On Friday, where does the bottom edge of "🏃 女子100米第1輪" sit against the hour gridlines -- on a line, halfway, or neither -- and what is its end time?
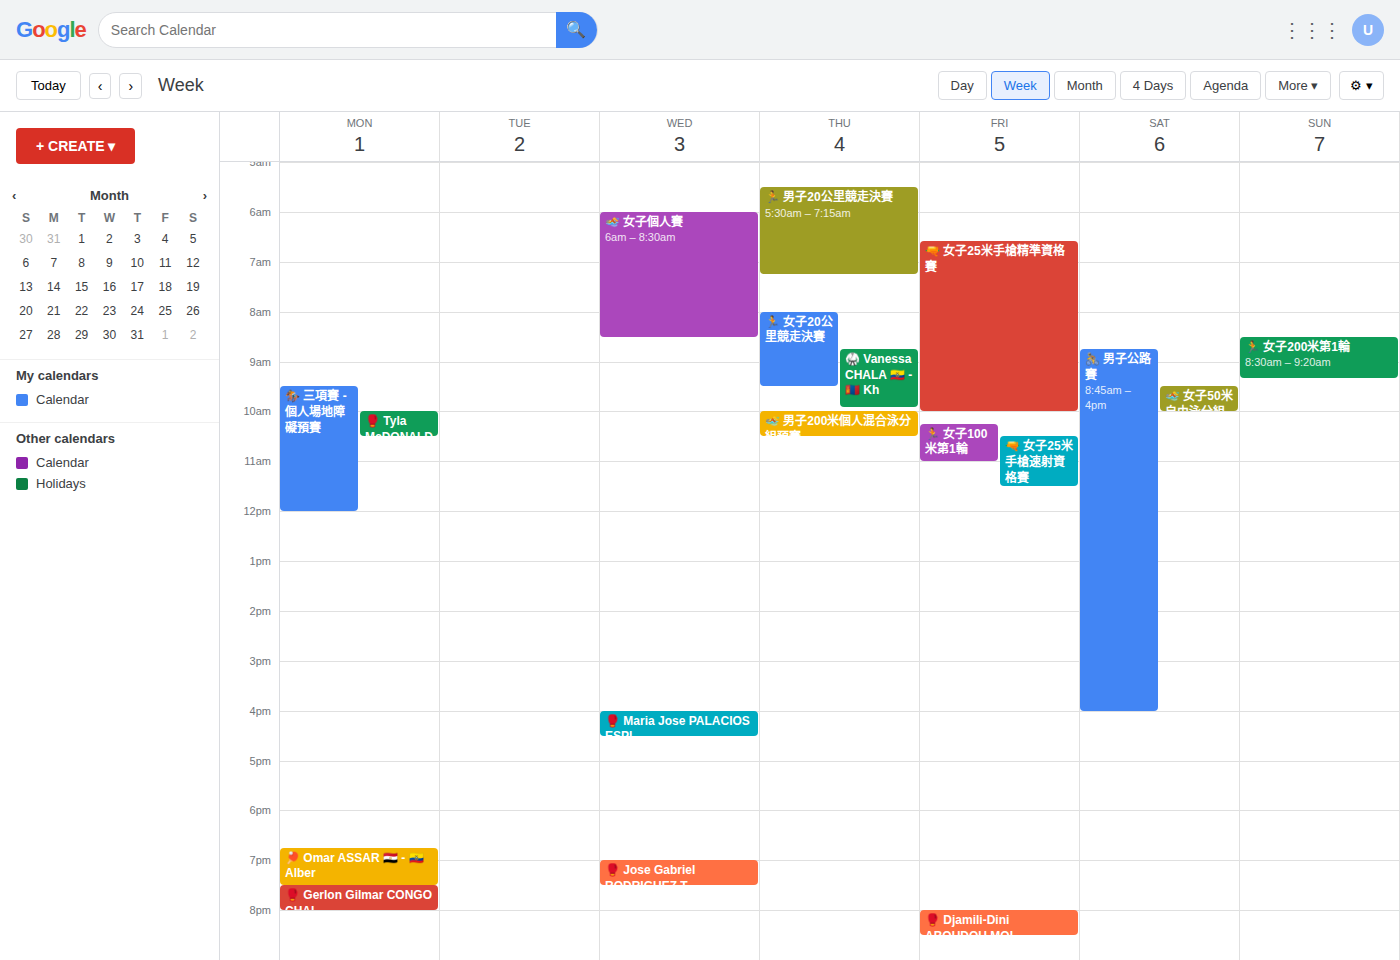
11:00 AM -- exactly on the 11 AM line.